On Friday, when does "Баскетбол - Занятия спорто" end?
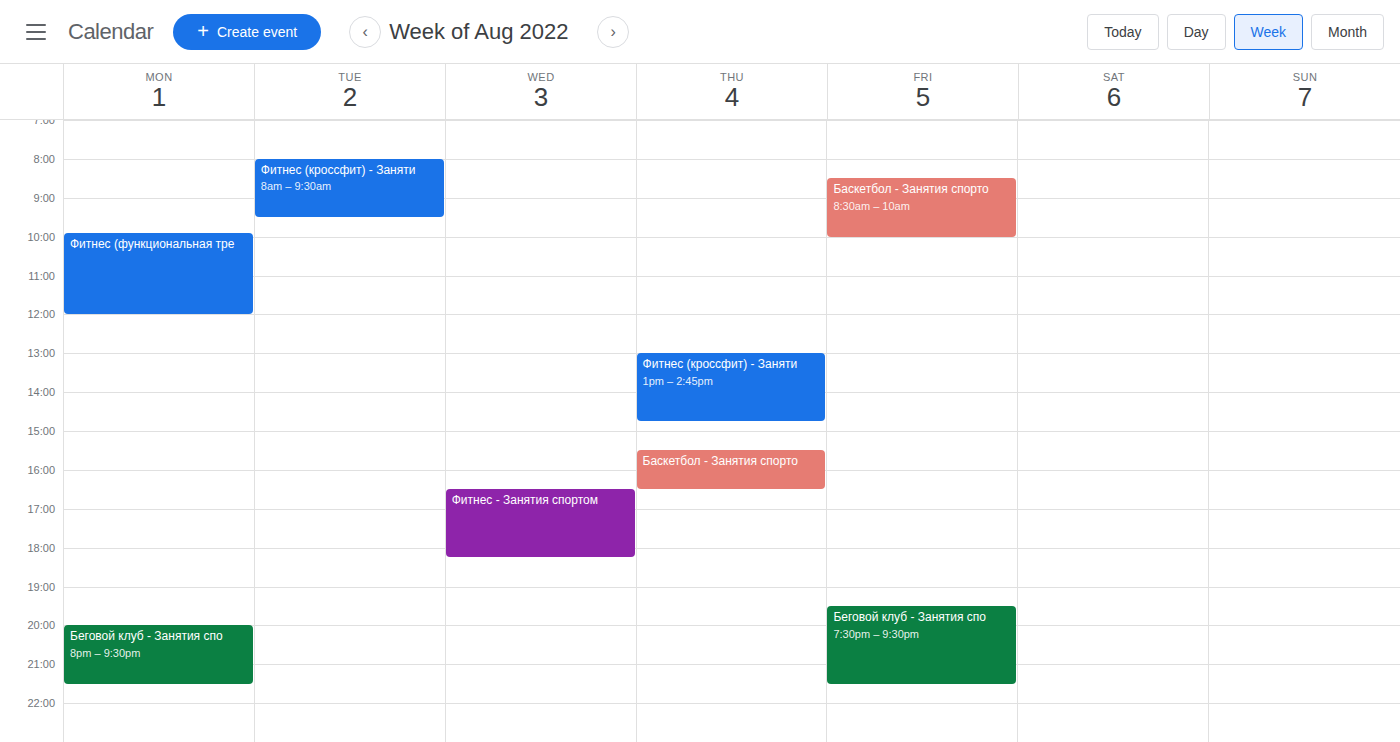
10:00 AM